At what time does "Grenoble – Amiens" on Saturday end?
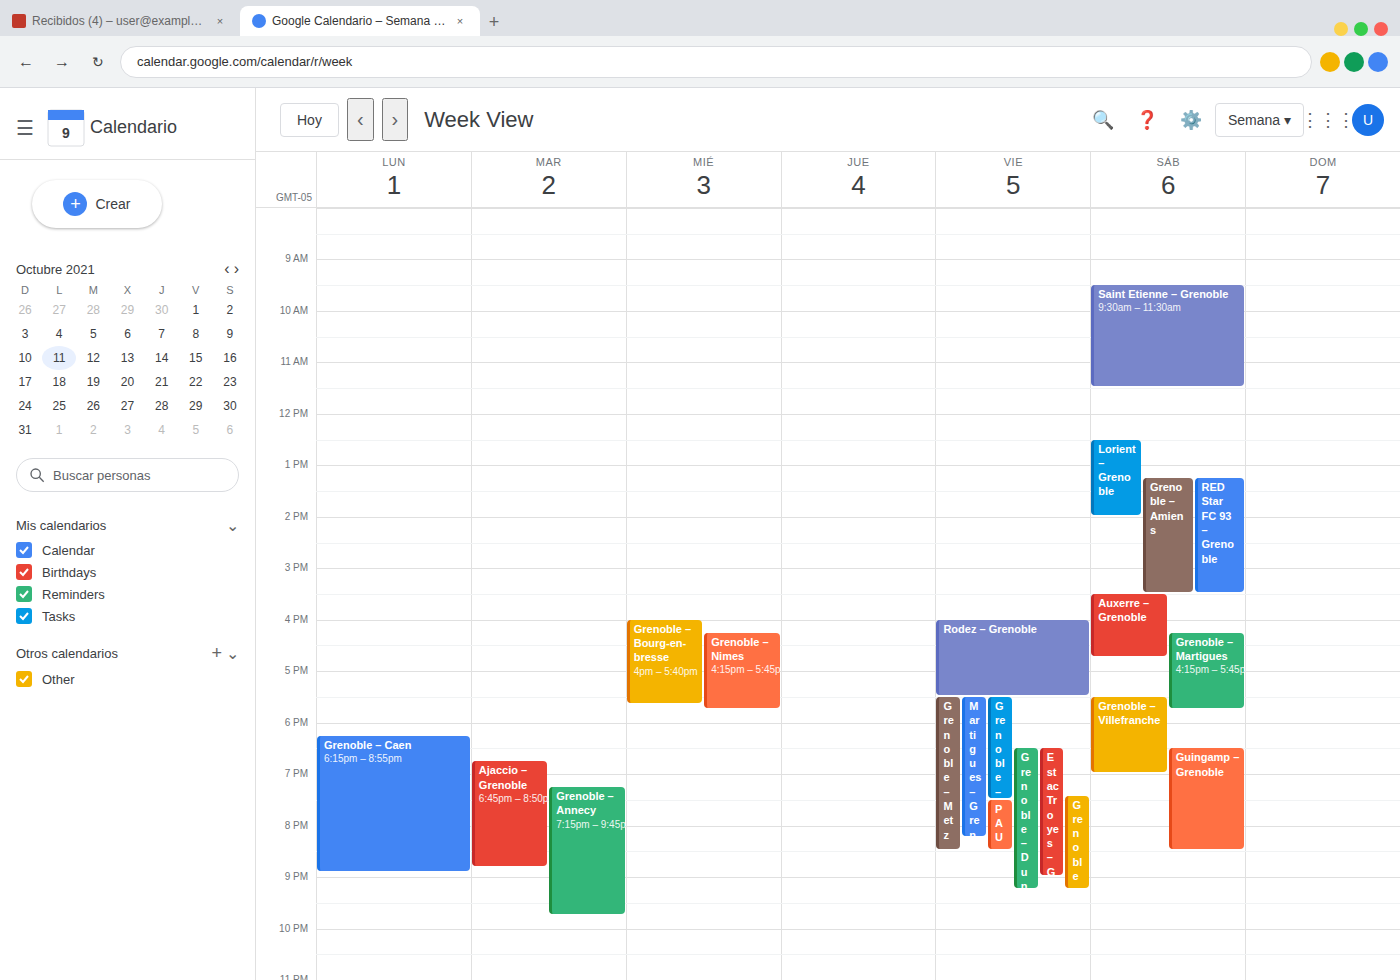
3:30 PM